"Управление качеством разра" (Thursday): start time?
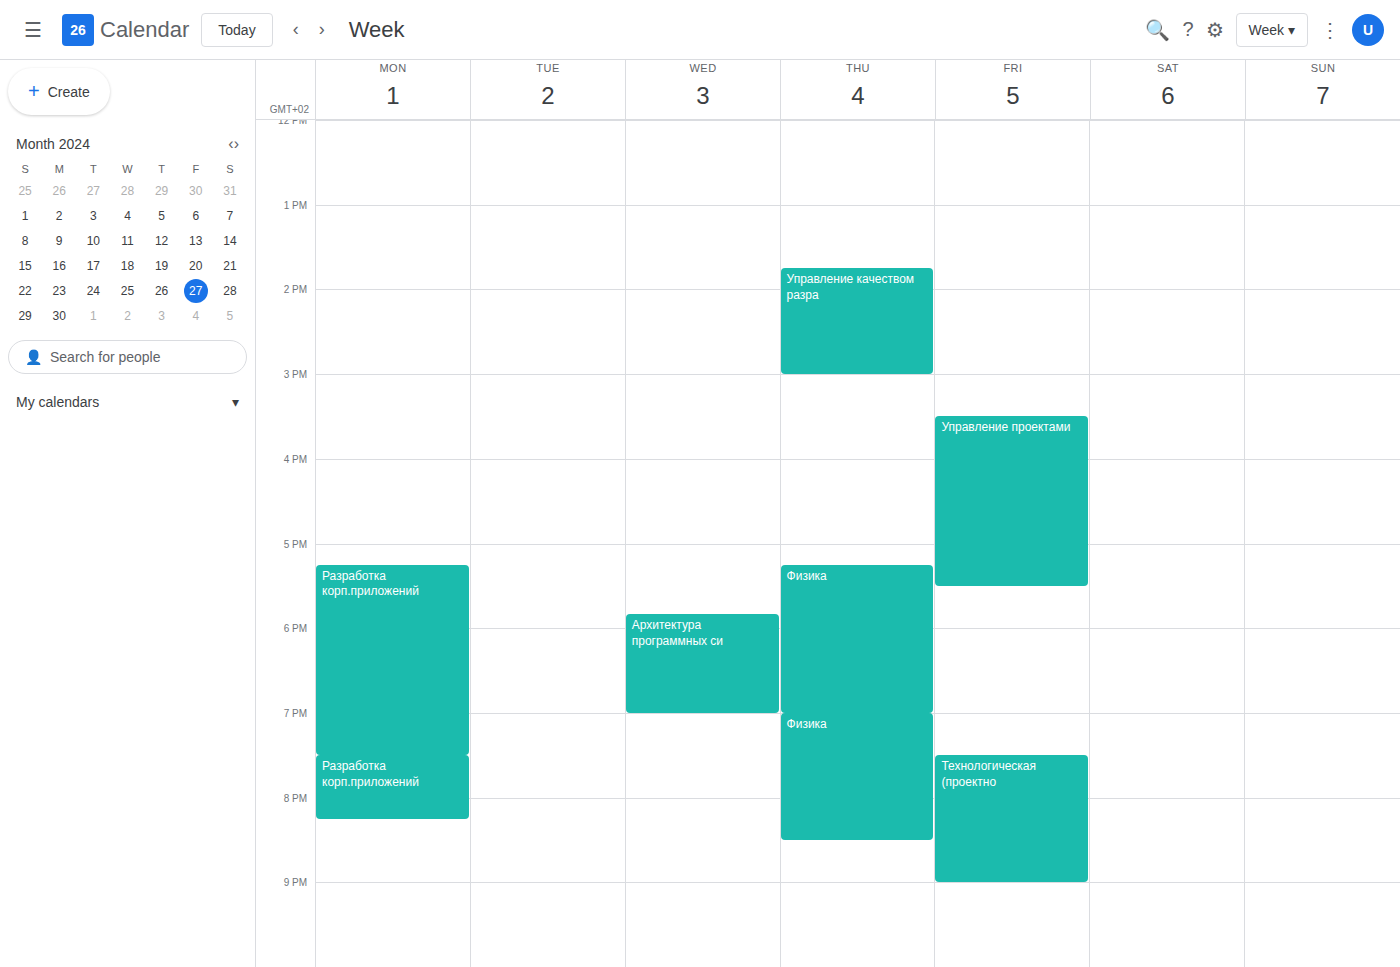
13:45